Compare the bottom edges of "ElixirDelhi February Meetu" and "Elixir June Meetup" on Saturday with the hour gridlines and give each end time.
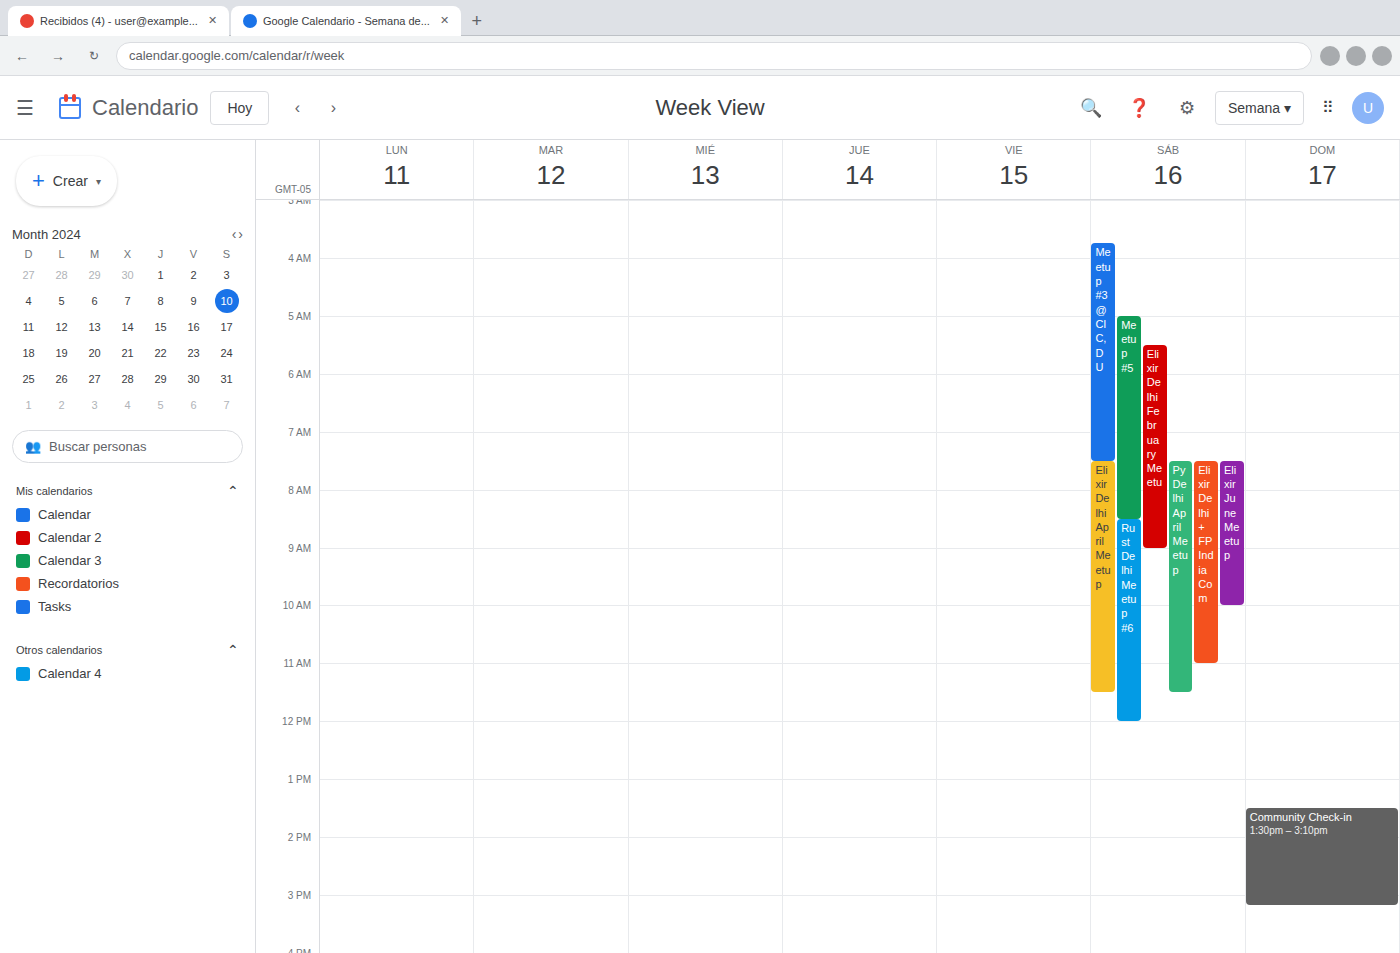
"ElixirDelhi February Meetu": 9:00 AM, exactly on the 9 AM line. "Elixir June Meetup": 10:00 AM, exactly on the 10 AM line.